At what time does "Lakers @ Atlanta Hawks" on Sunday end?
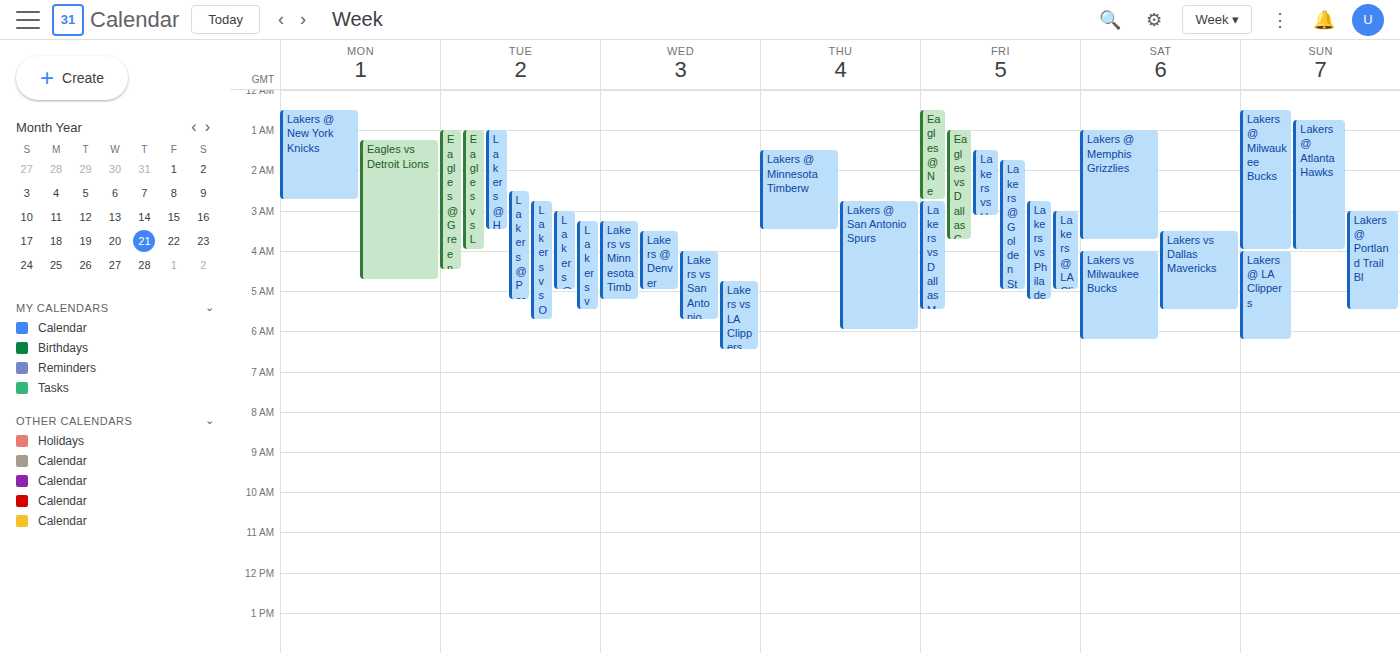
4:00 AM